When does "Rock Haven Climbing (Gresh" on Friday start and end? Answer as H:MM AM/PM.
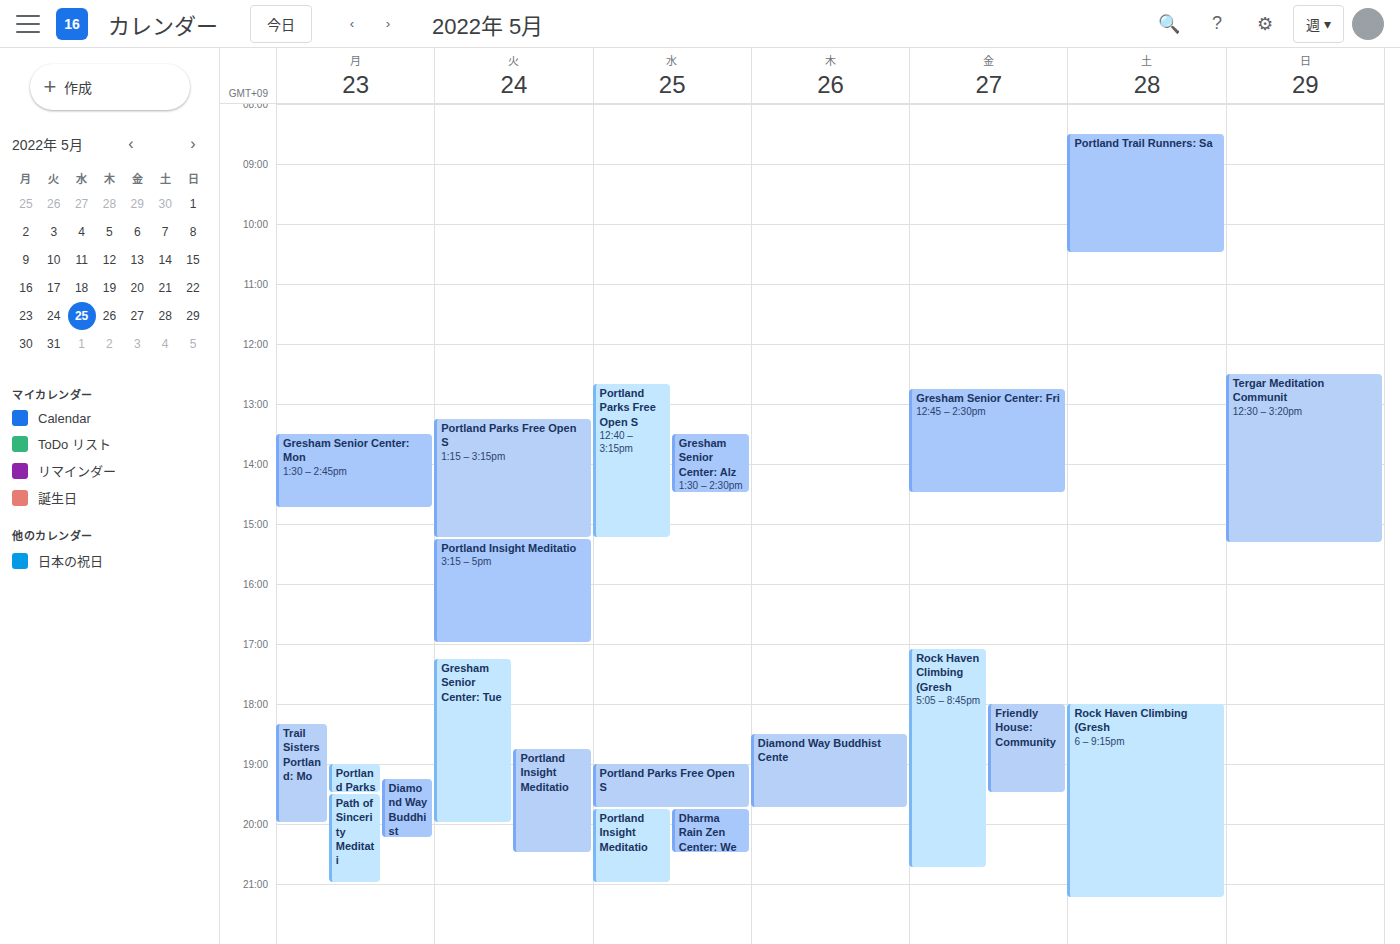
5:05 PM to 8:45 PM